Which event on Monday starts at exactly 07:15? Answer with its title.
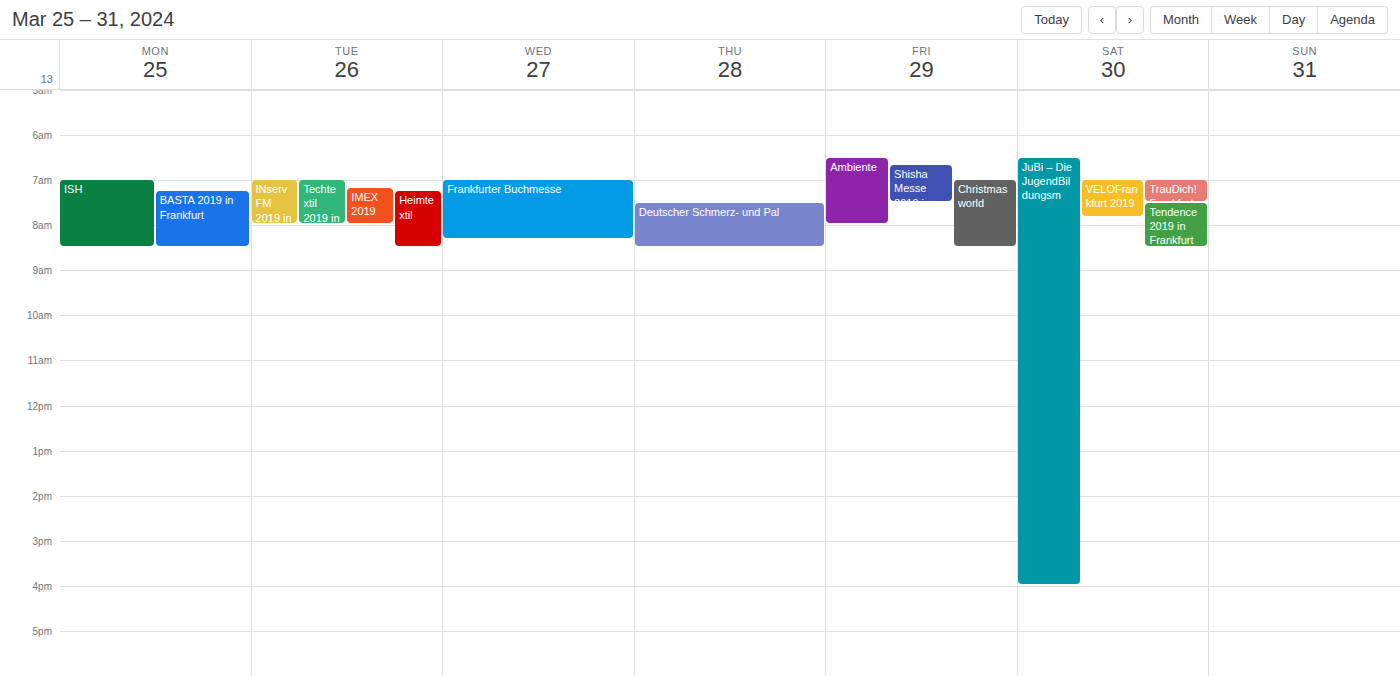
"BASTA 2019 in Frankfurt"